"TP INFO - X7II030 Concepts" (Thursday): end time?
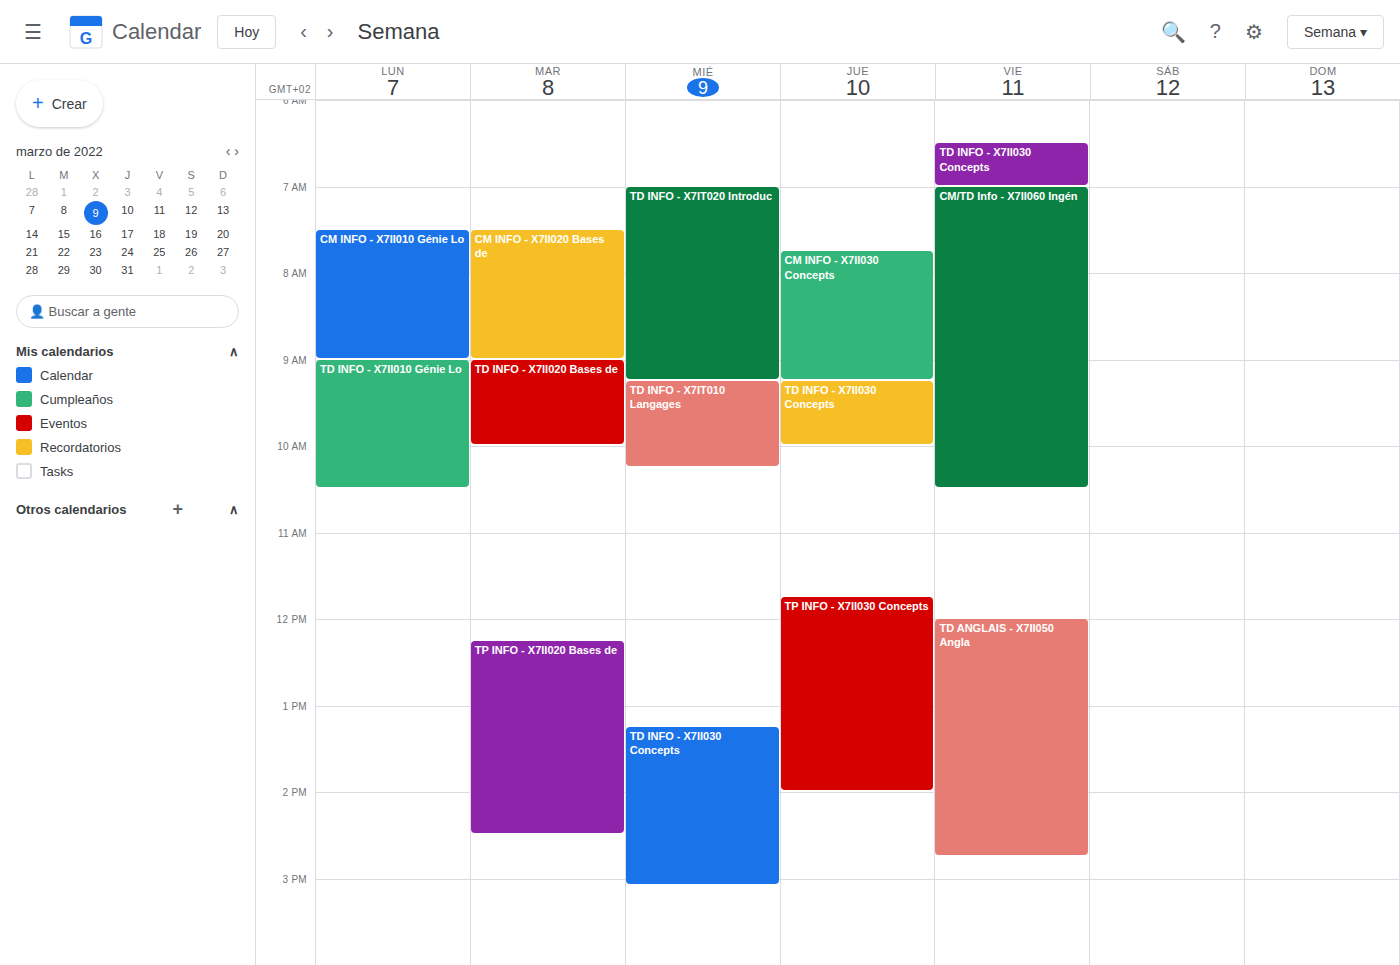
2:00 PM